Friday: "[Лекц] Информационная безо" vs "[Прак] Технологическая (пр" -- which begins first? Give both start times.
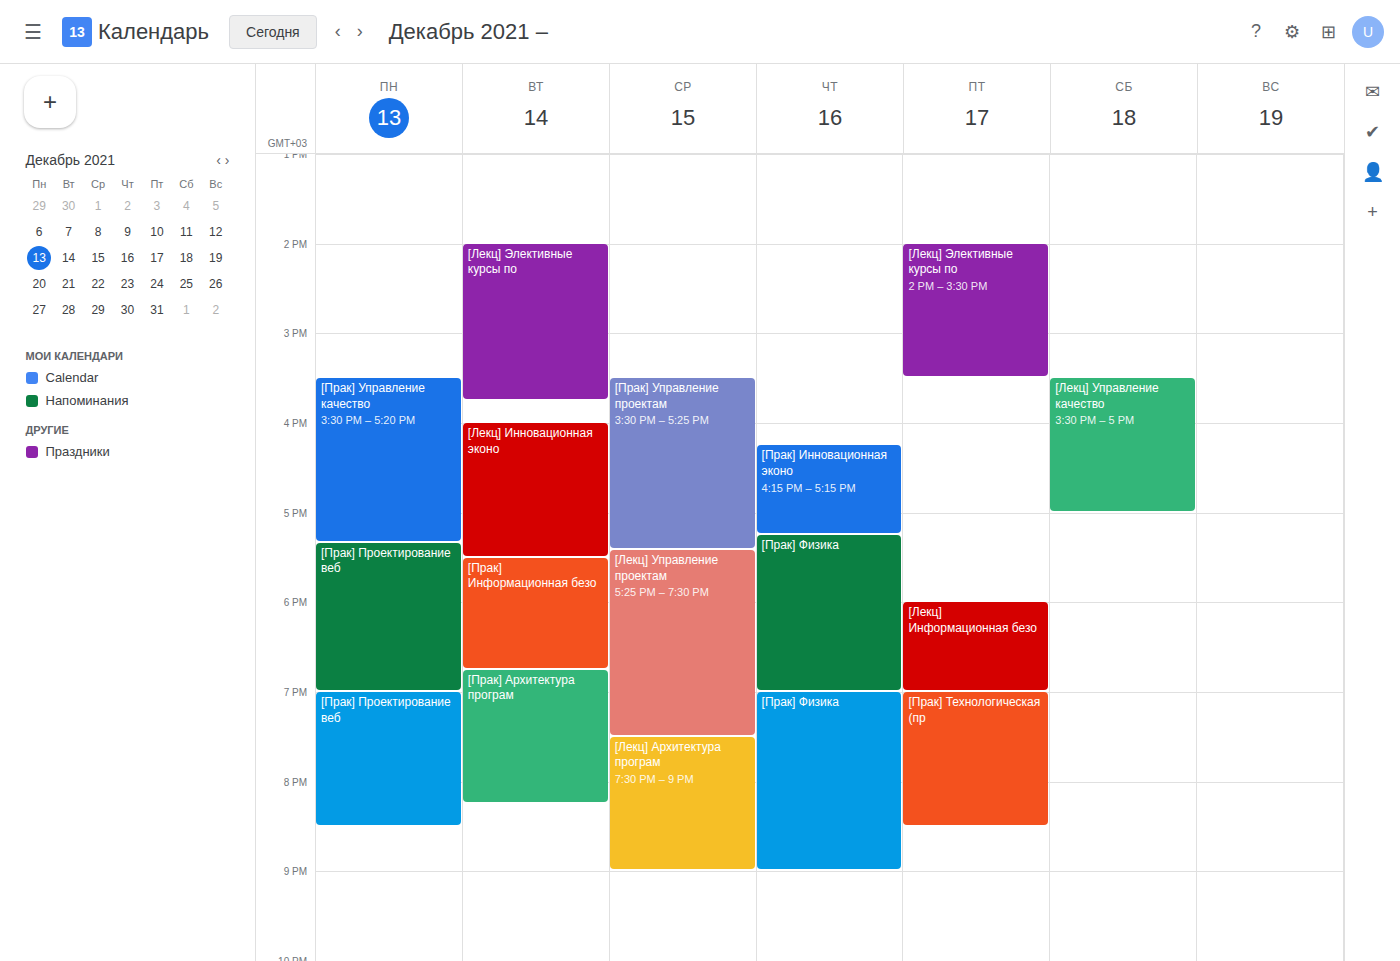
"[Лекц] Информационная безо" 6:00 PM; "[Прак] Технологическая (пр" 7:00 PM.